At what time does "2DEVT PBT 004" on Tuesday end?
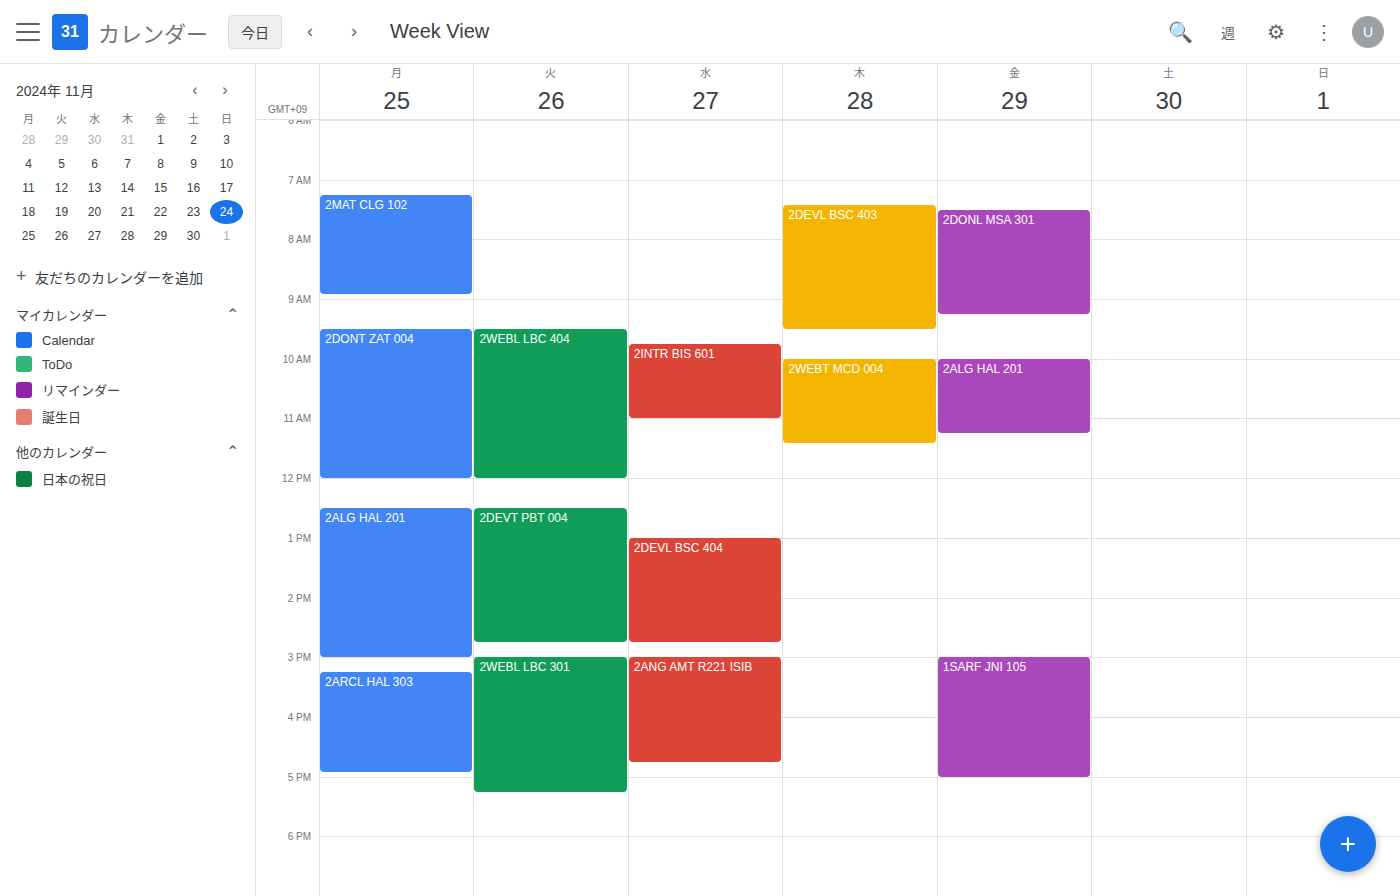
2:45 PM